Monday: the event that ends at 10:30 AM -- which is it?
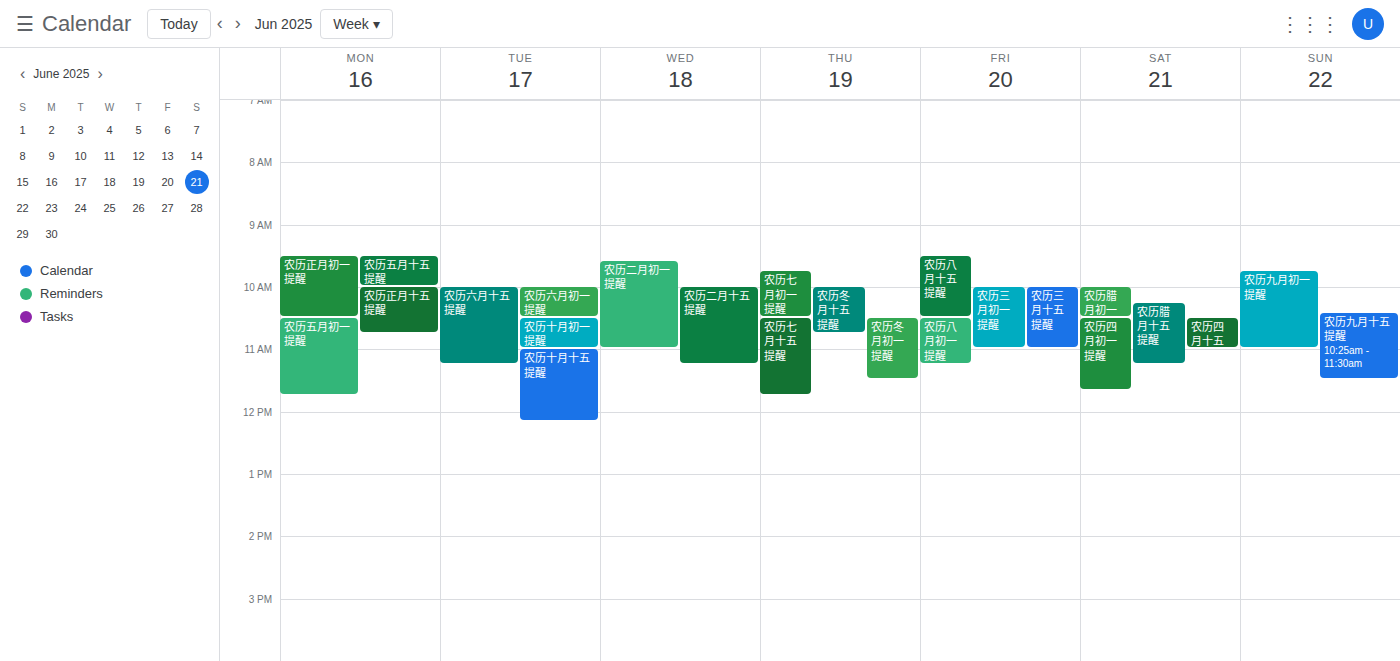
"农历正月初一提醒"